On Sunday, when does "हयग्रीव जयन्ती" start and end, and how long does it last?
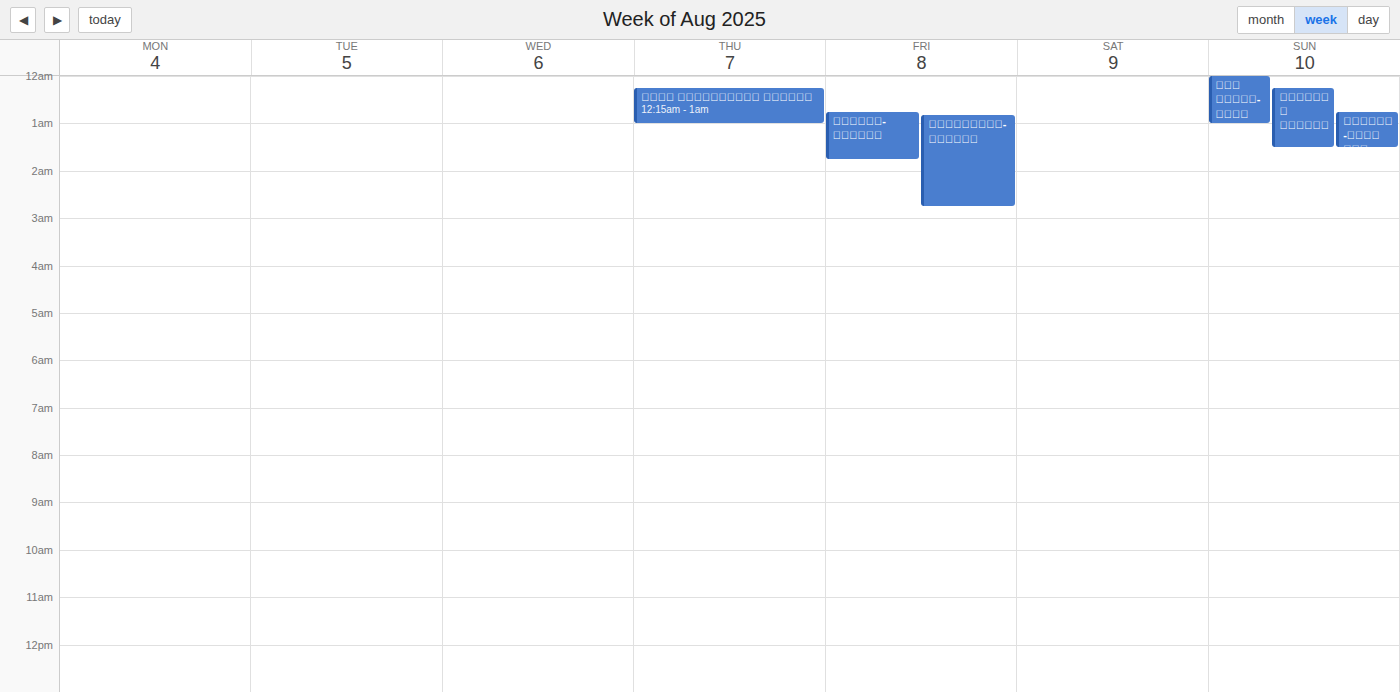
12:15 AM to 1:30 AM, 1 hour 15 minutes